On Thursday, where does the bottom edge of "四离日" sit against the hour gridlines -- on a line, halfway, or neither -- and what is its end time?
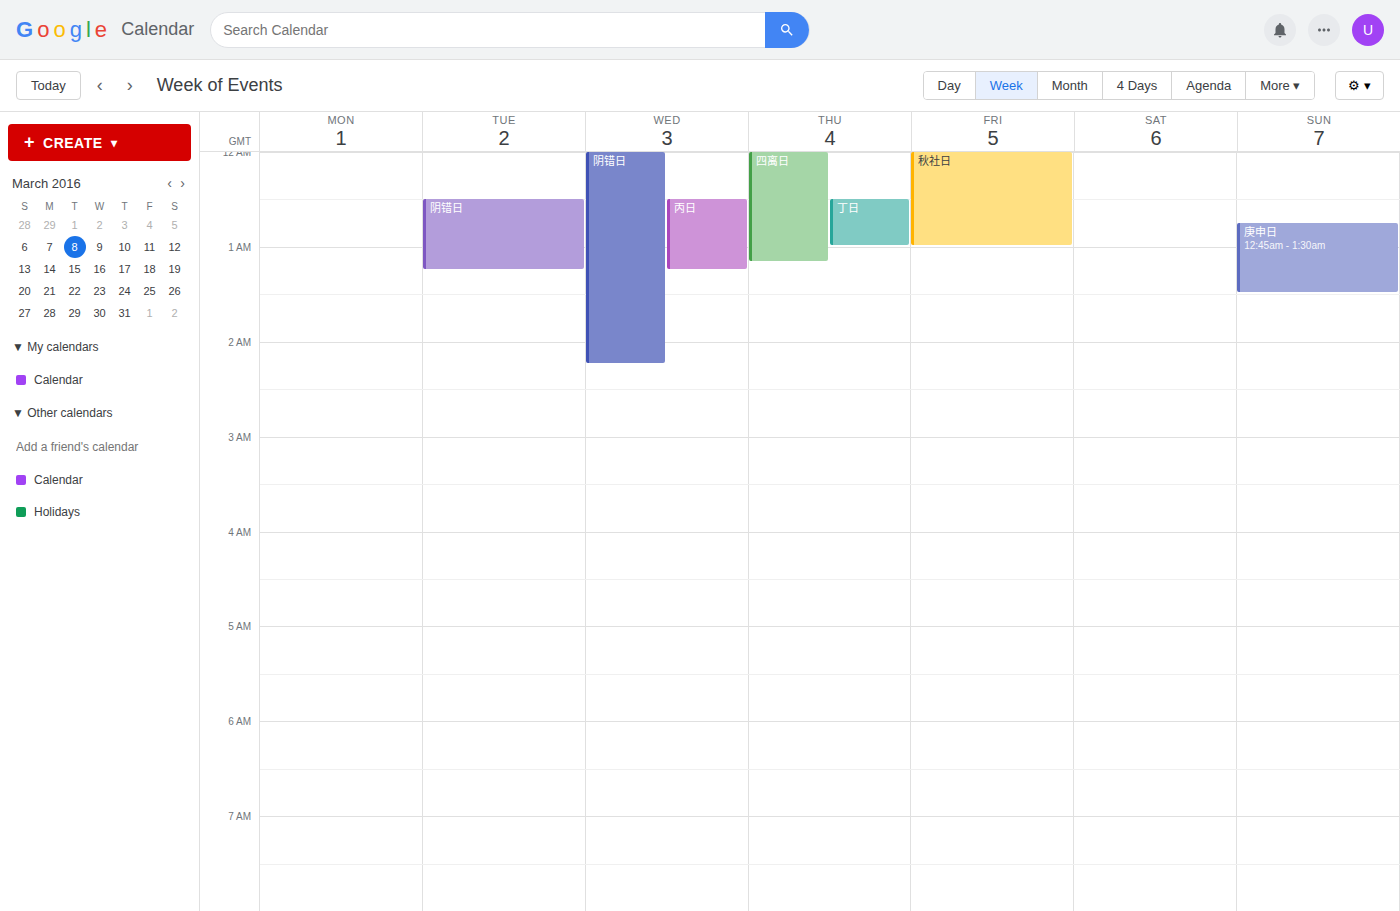
1:10 AM -- neither: 10 minutes below the 1 AM line and 50 minutes above the 2 AM line.